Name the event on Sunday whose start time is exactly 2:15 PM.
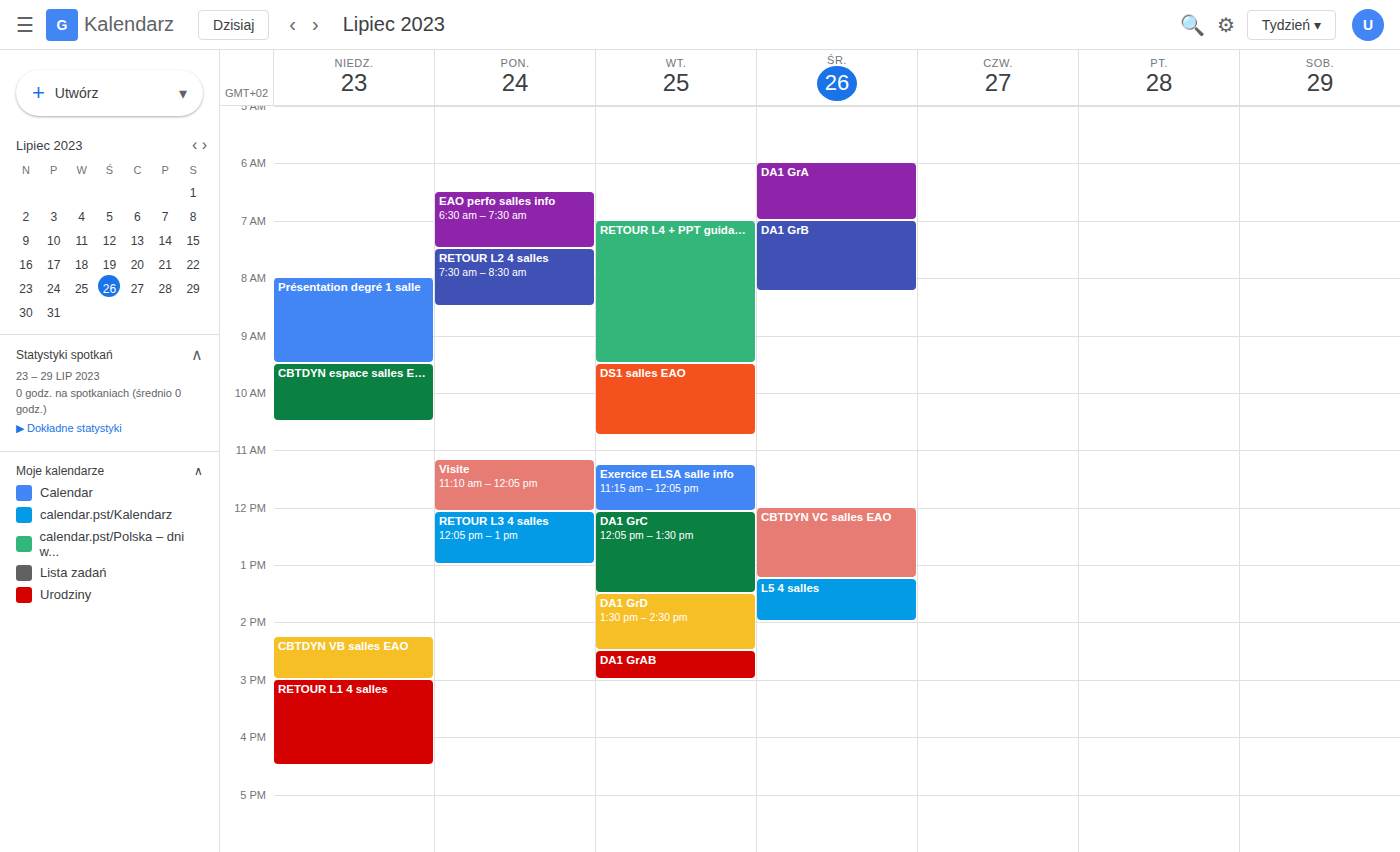
"CBTDYN VB salles EAO"